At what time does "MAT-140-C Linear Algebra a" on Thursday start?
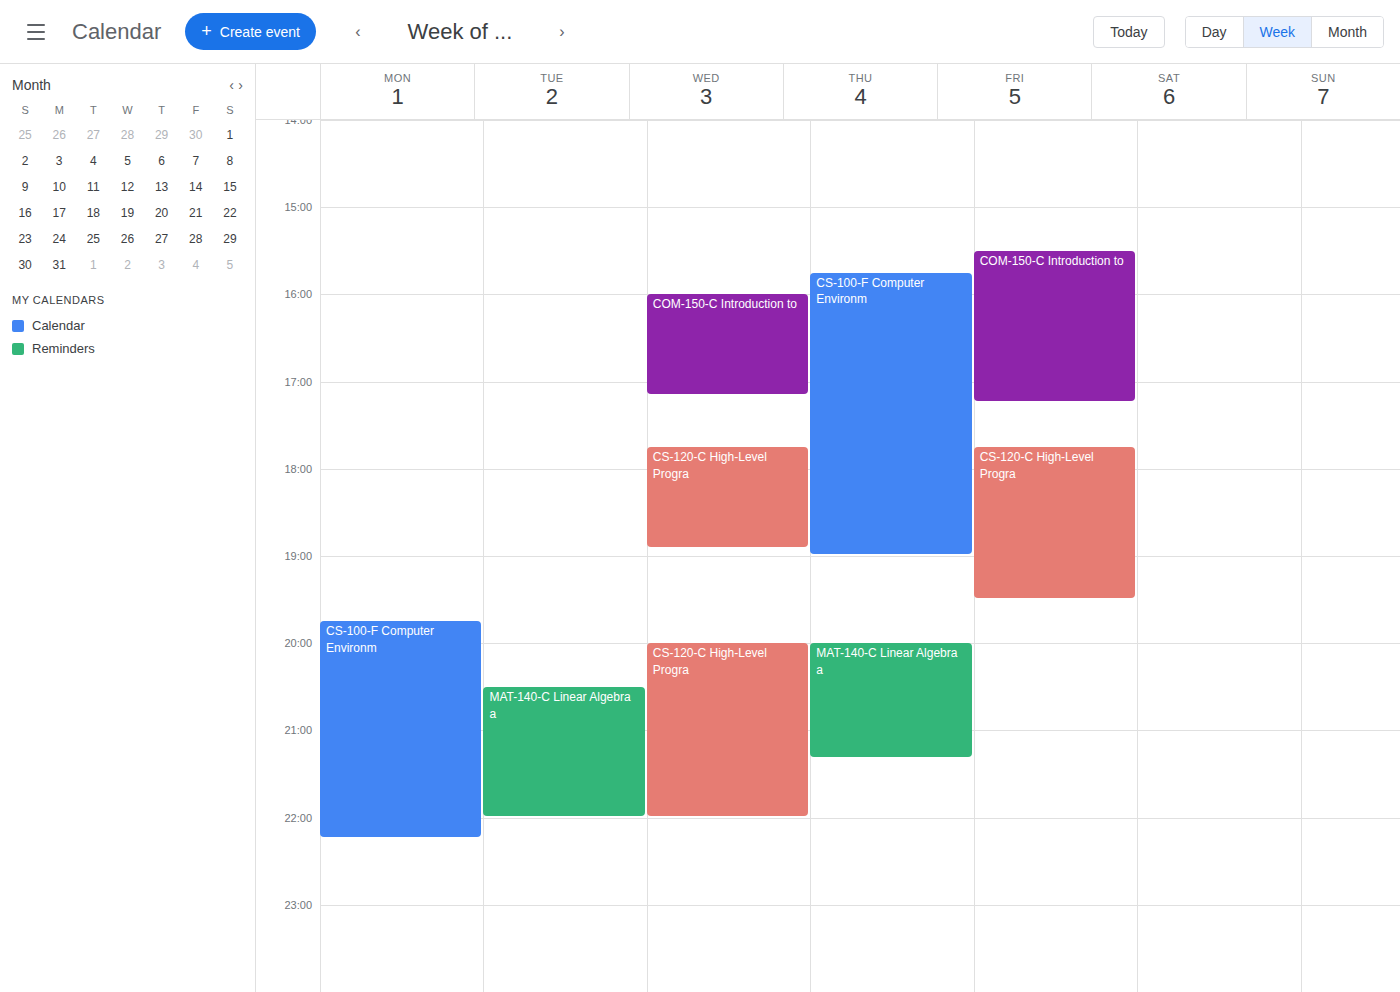
8:00 PM